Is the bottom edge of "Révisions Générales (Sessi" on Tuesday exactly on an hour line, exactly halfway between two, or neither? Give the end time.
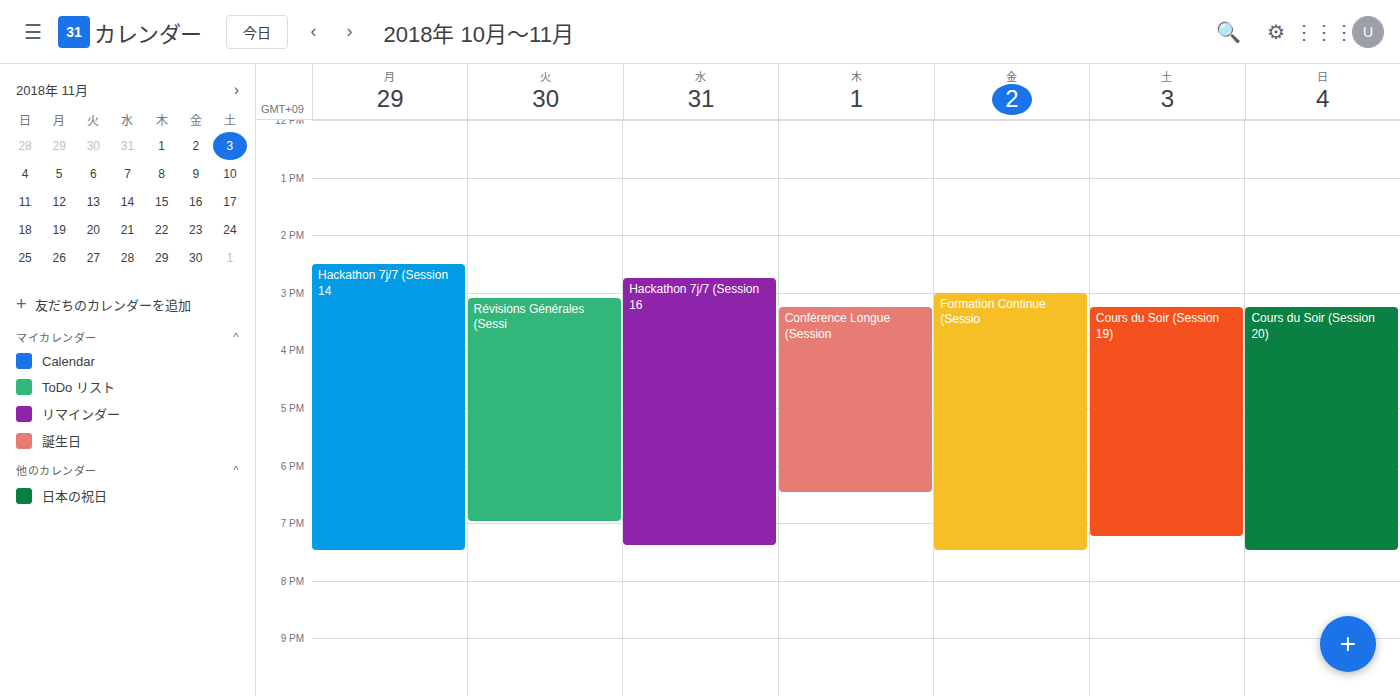
7:00 PM -- exactly on the 7 PM line.